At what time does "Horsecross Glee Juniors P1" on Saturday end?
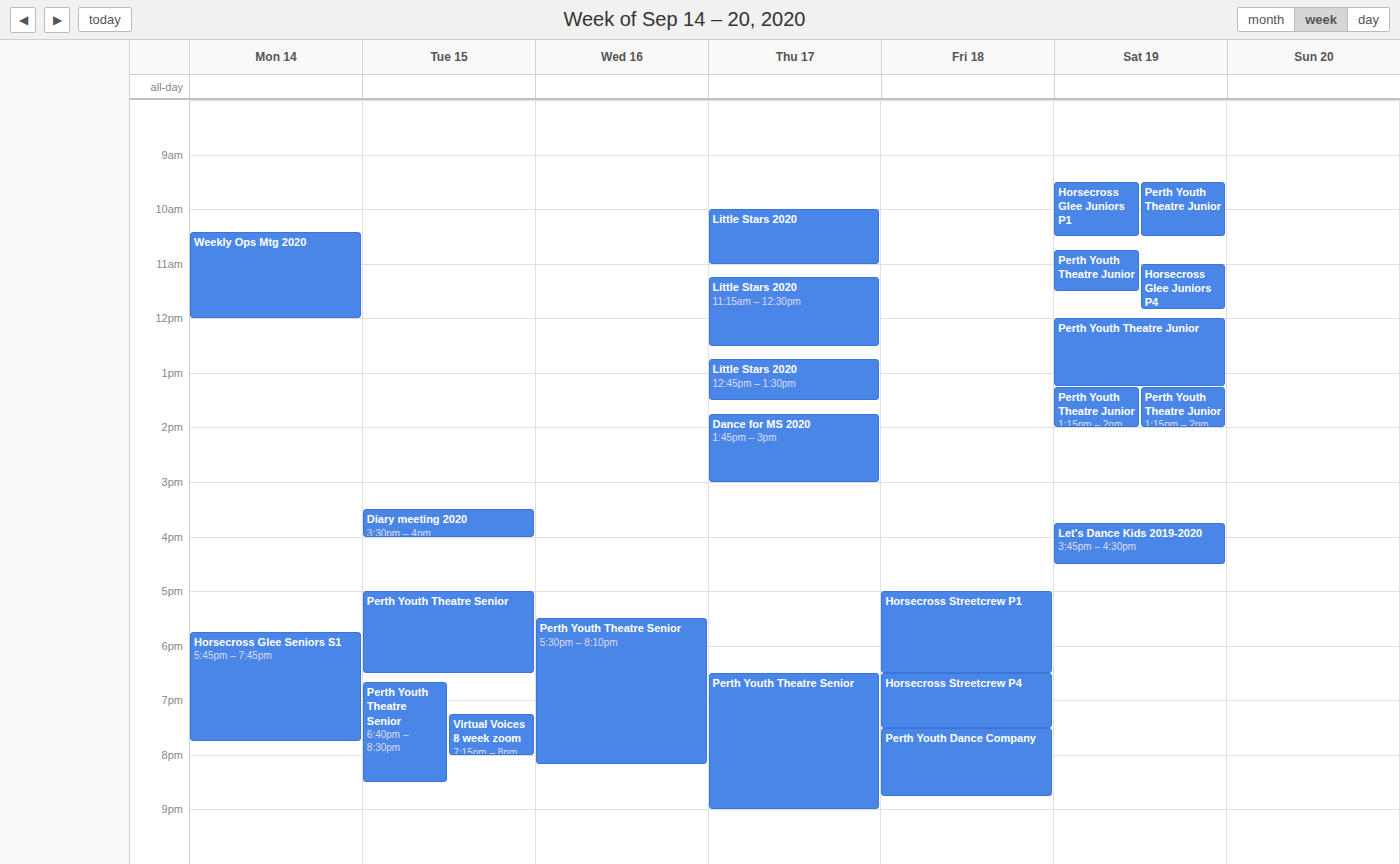
10:30 AM